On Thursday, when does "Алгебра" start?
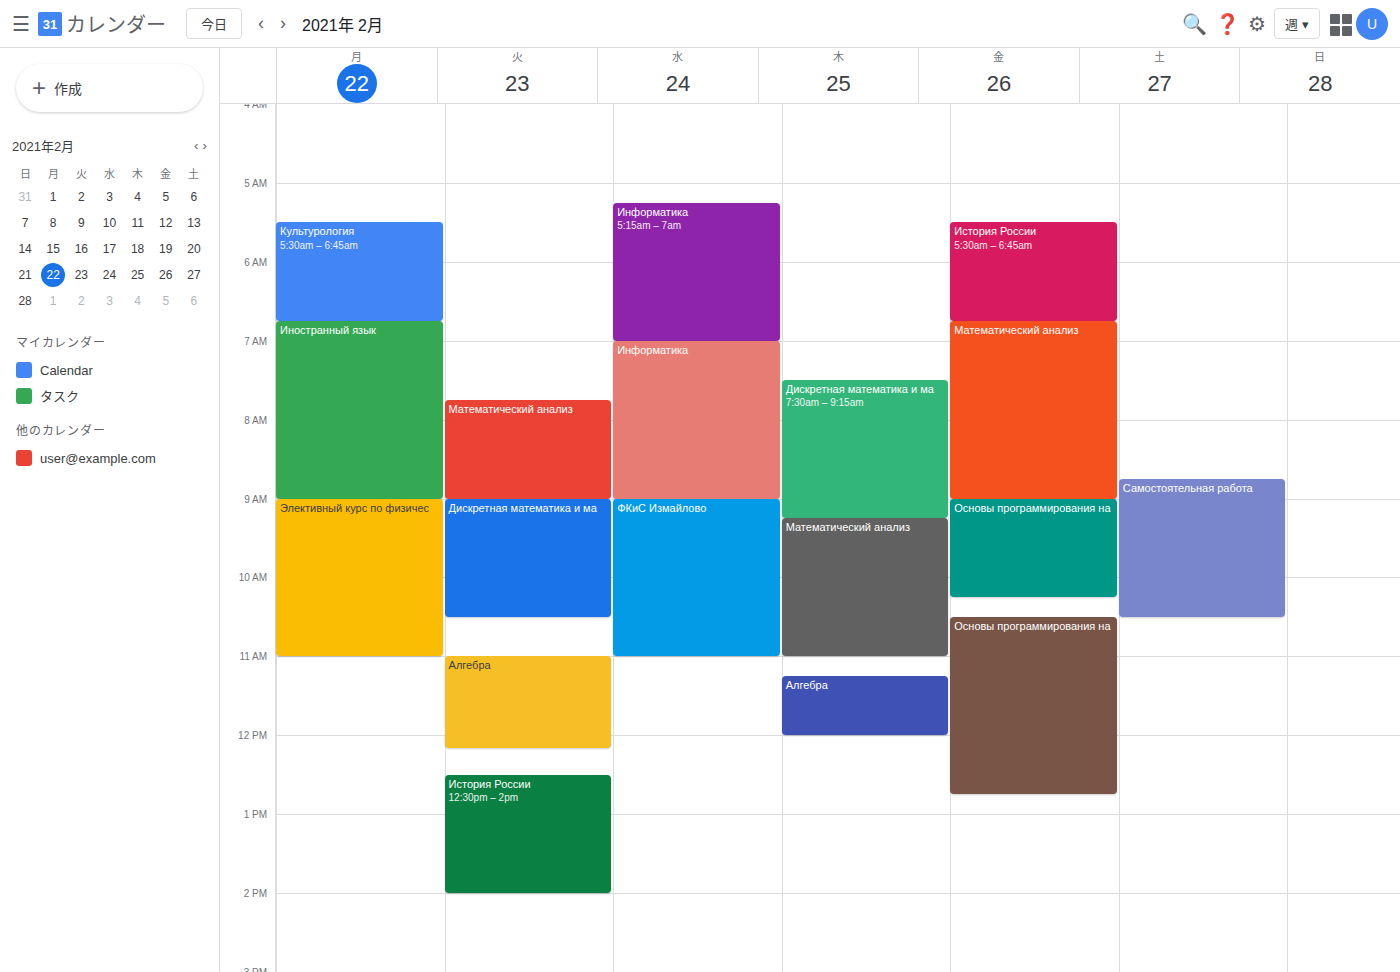
11:15 AM